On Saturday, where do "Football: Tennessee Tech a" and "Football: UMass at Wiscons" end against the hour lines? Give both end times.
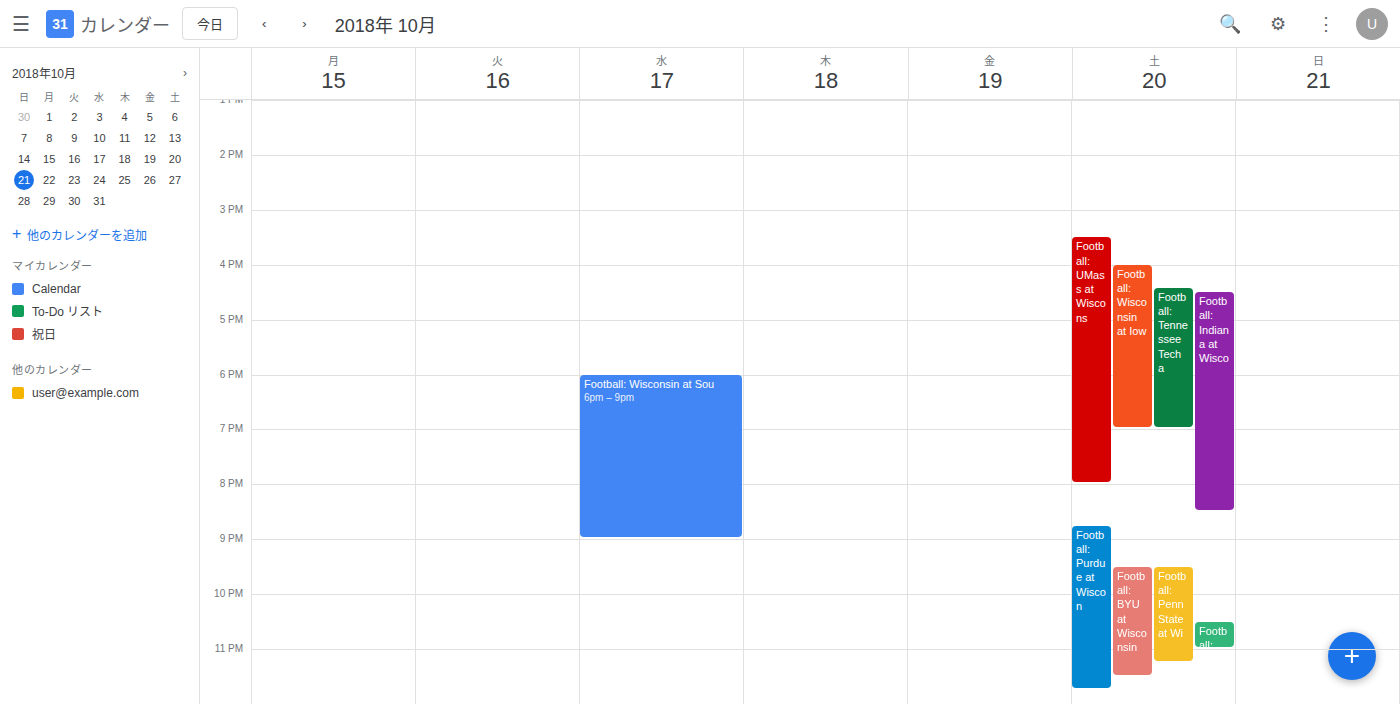
"Football: Tennessee Tech a": 7:00 PM, exactly on the 7 PM line. "Football: UMass at Wiscons": 8:00 PM, exactly on the 8 PM line.